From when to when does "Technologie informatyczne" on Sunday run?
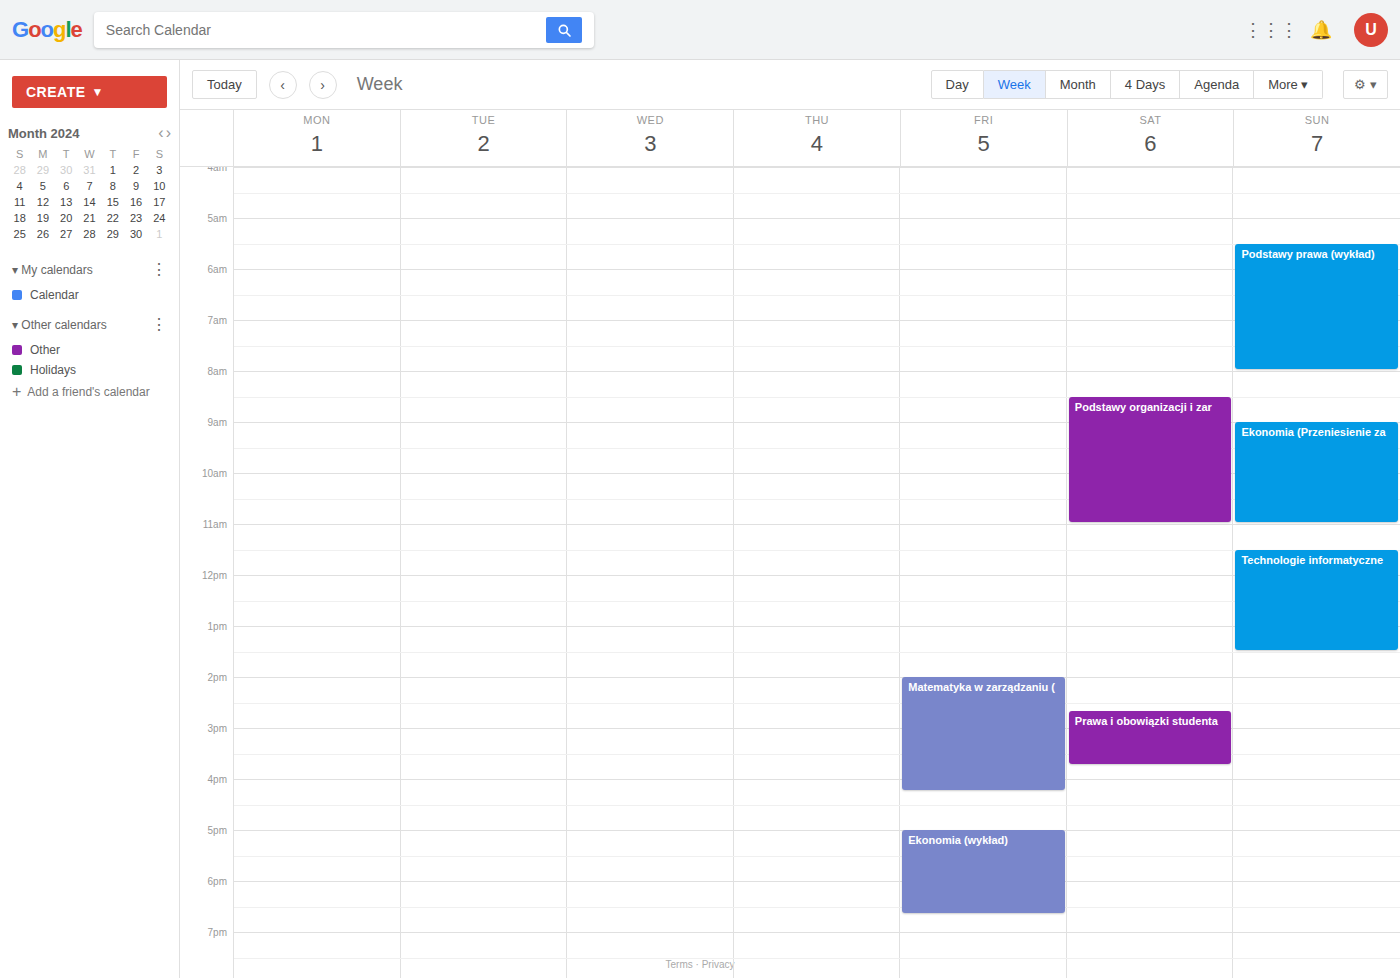
11:30 to 13:30